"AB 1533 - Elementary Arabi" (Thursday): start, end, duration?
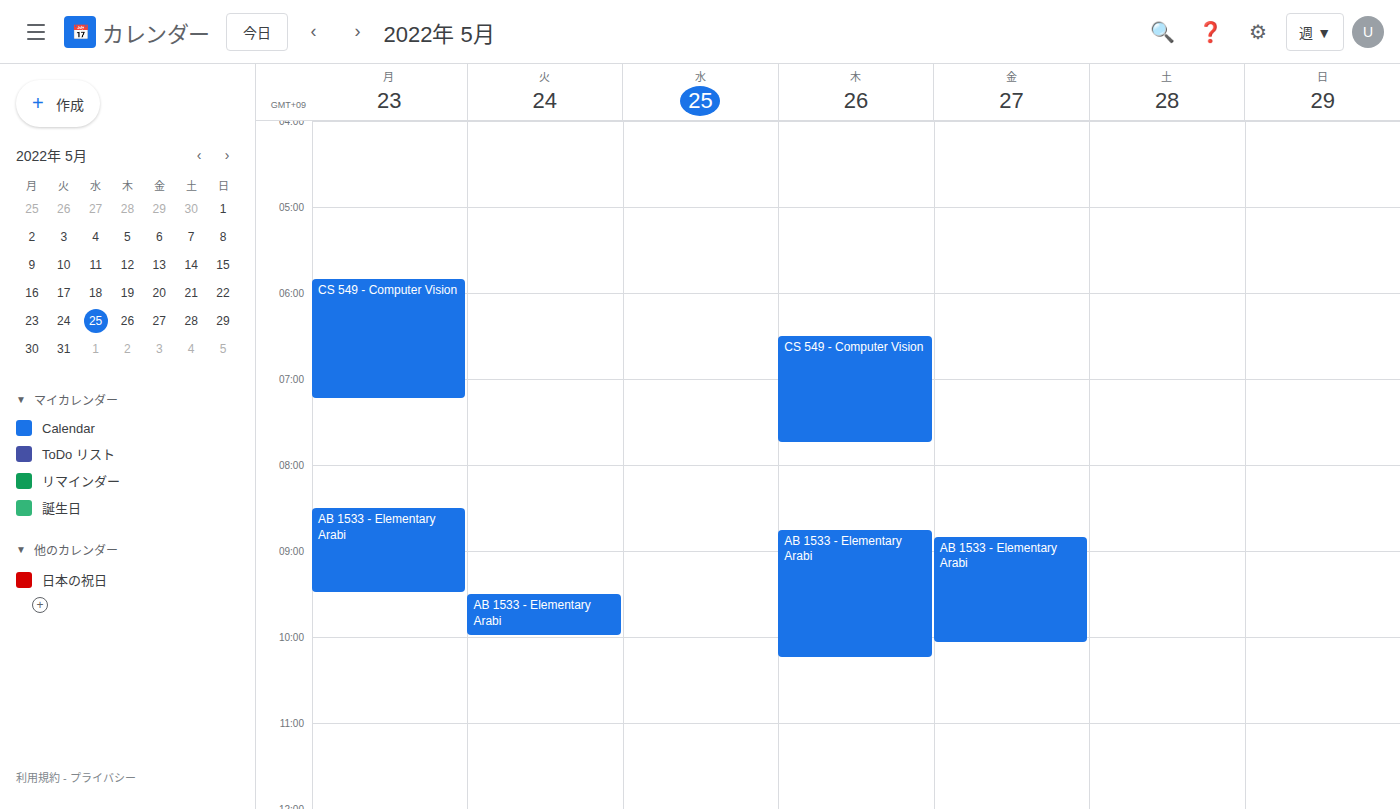
08:45 to 10:15, 1 hour 30 minutes